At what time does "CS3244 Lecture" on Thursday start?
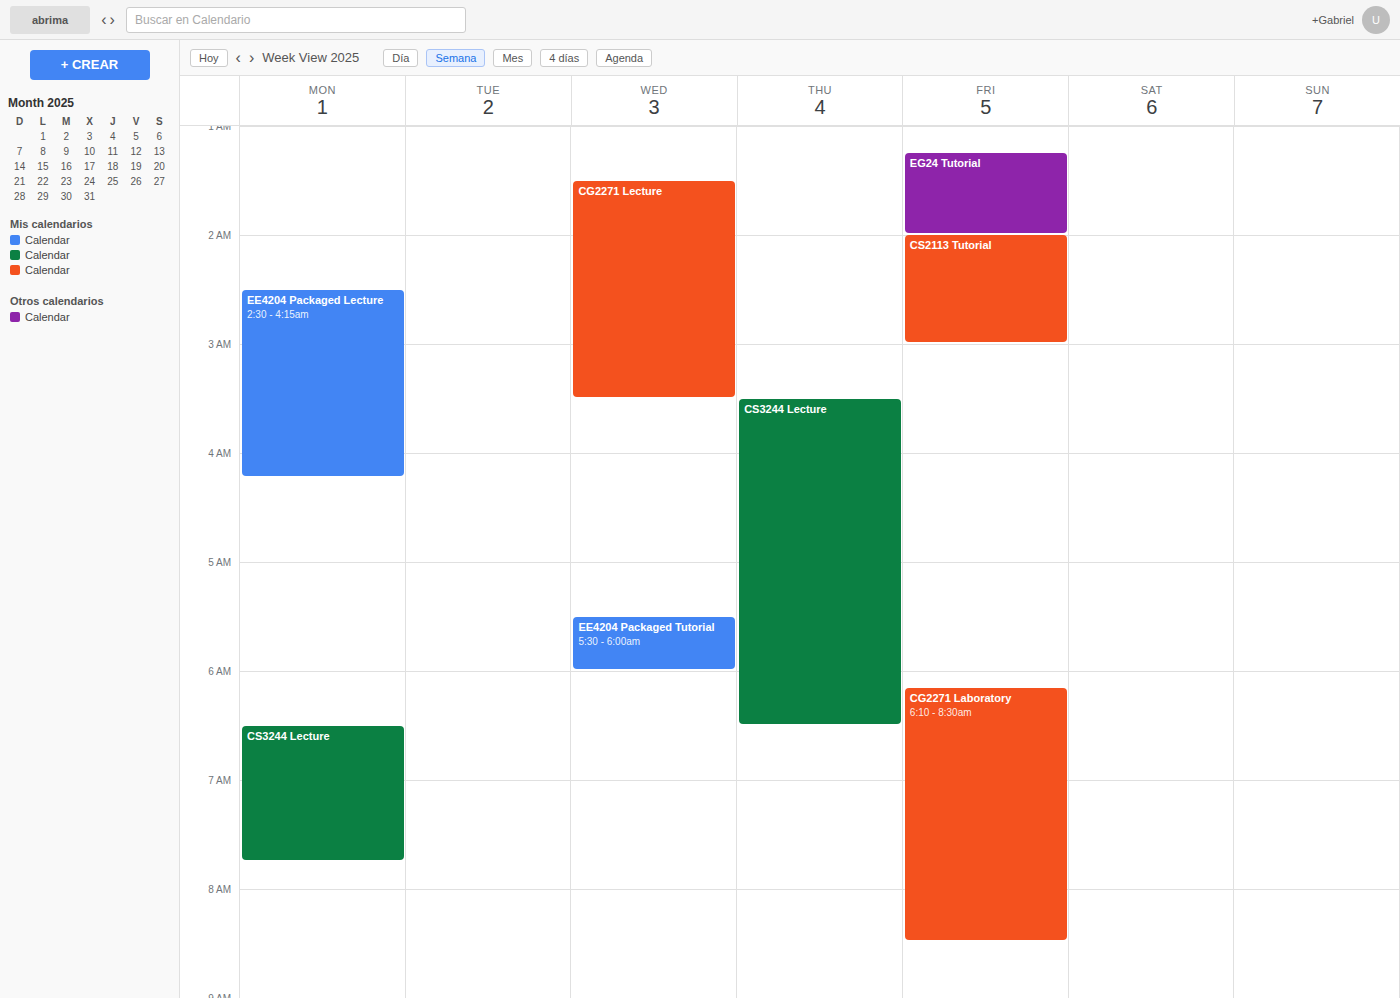
3:30 AM